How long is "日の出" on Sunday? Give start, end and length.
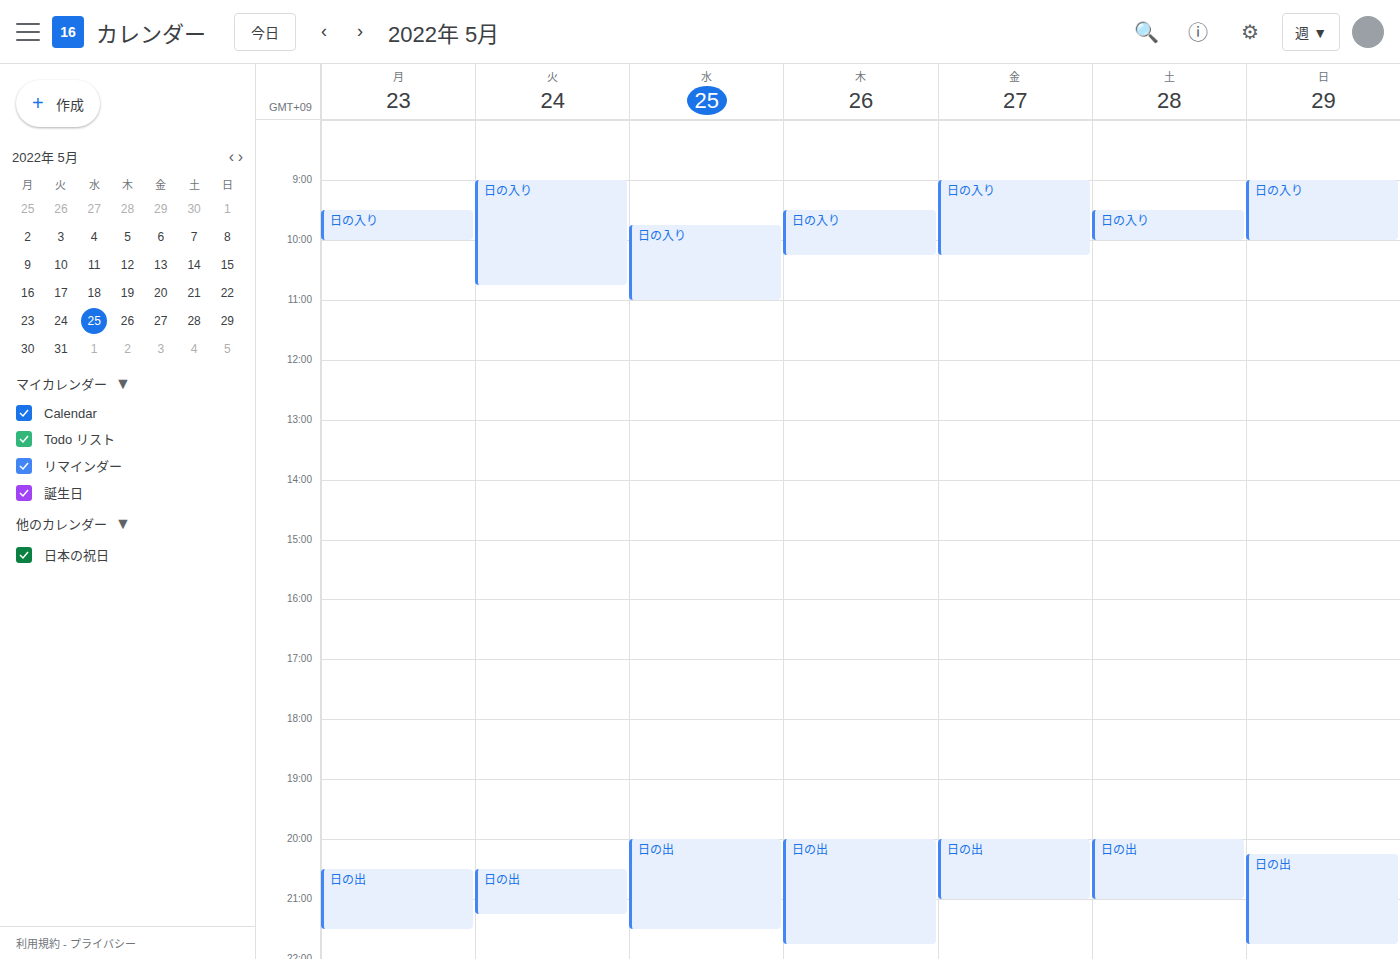
8:15 PM to 9:45 PM, 1 hour 30 minutes